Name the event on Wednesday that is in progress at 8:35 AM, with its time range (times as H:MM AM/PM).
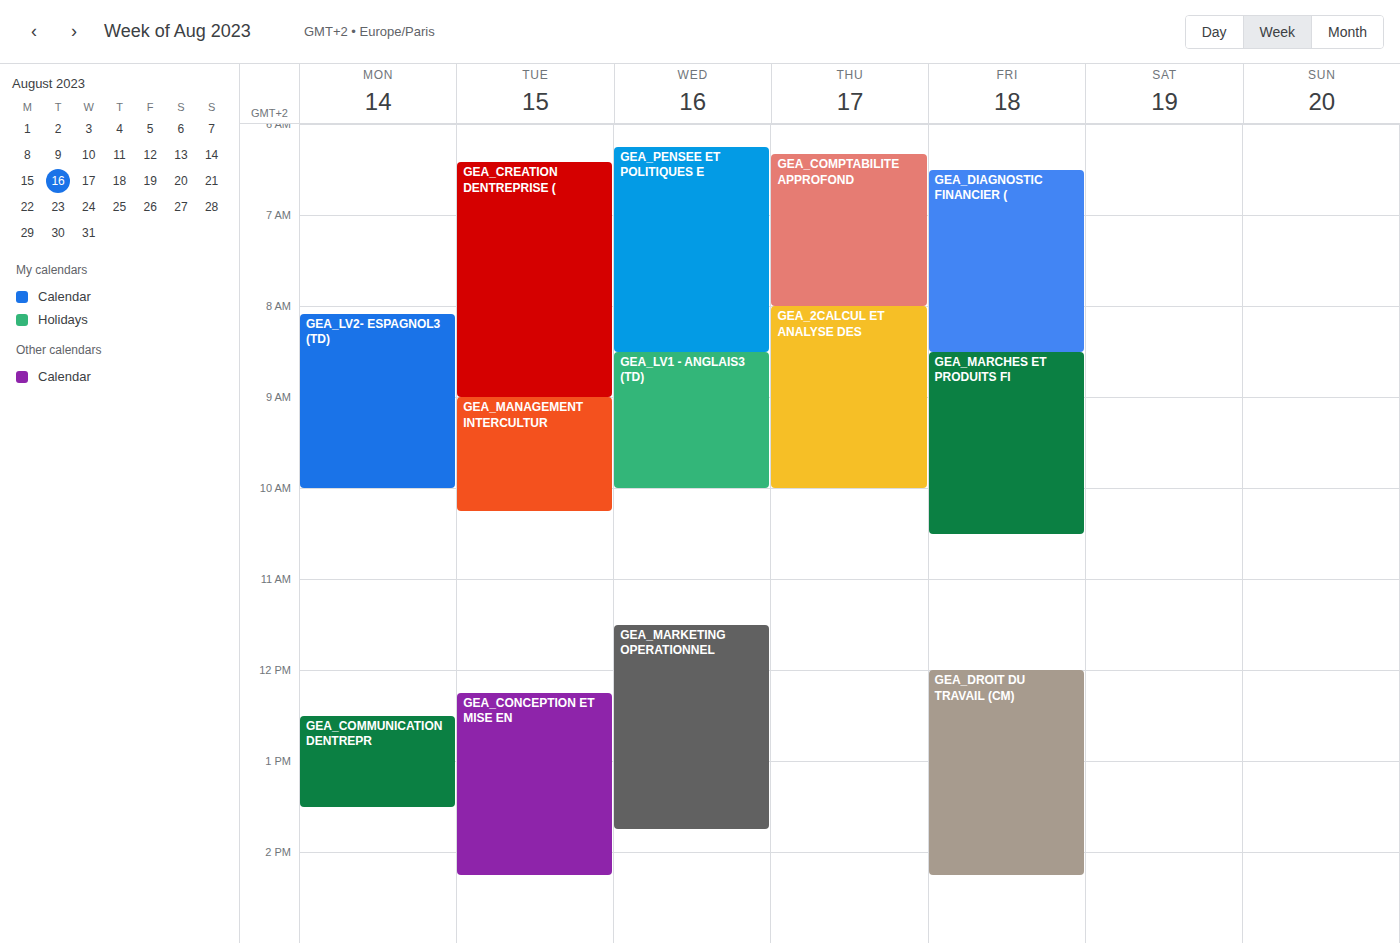
"GEA_LV1 - ANGLAIS3 (TD)", 8:30 AM to 10:00 AM